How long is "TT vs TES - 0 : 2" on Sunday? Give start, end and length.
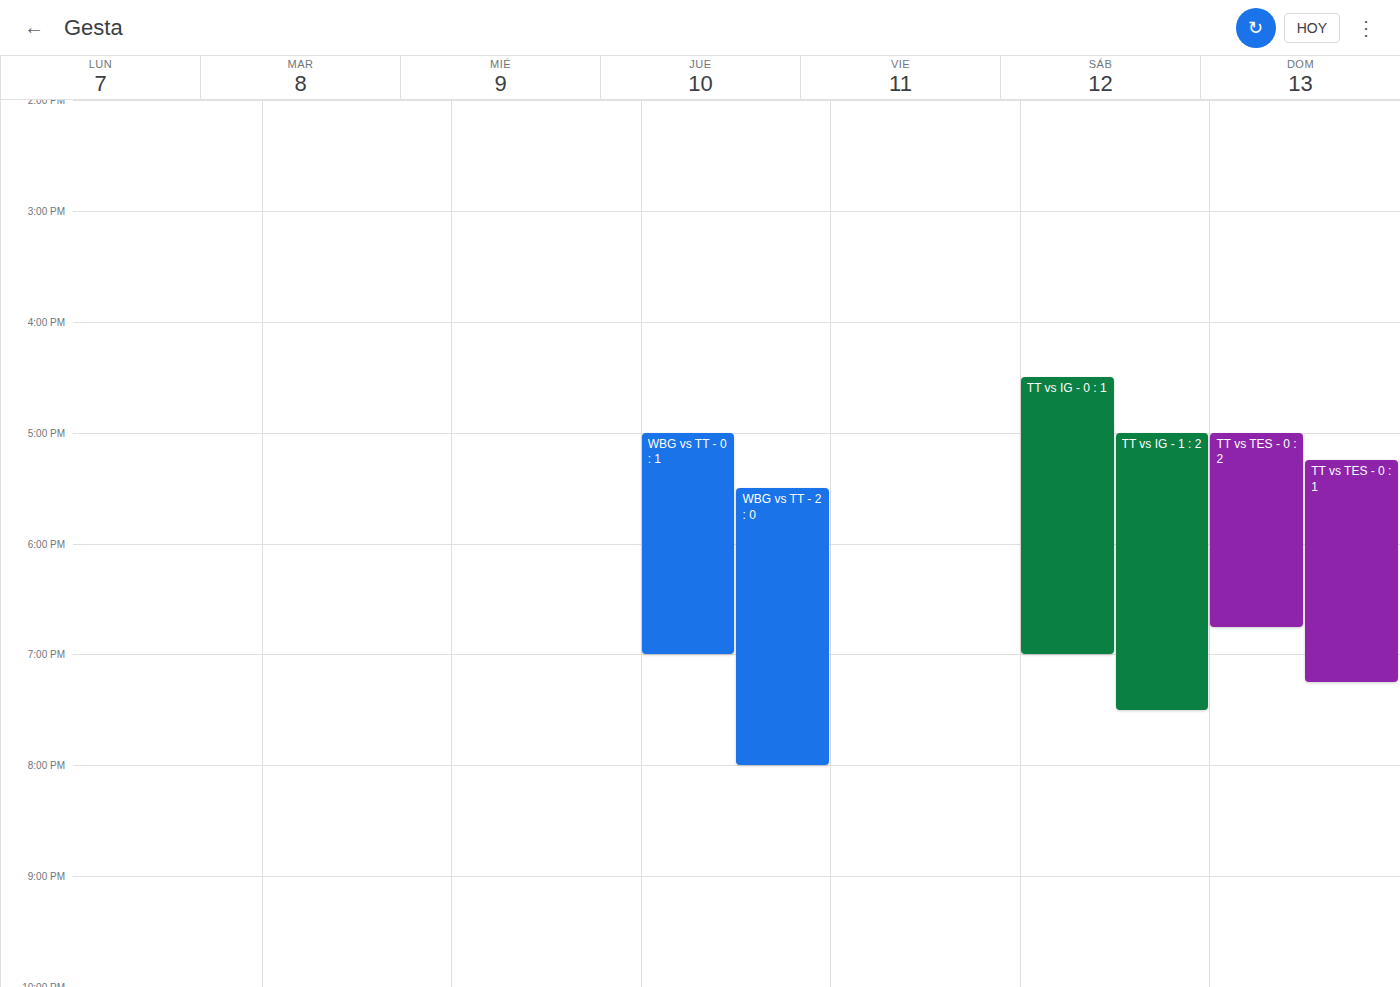
5:00 PM to 6:45 PM, 1 hour 45 minutes